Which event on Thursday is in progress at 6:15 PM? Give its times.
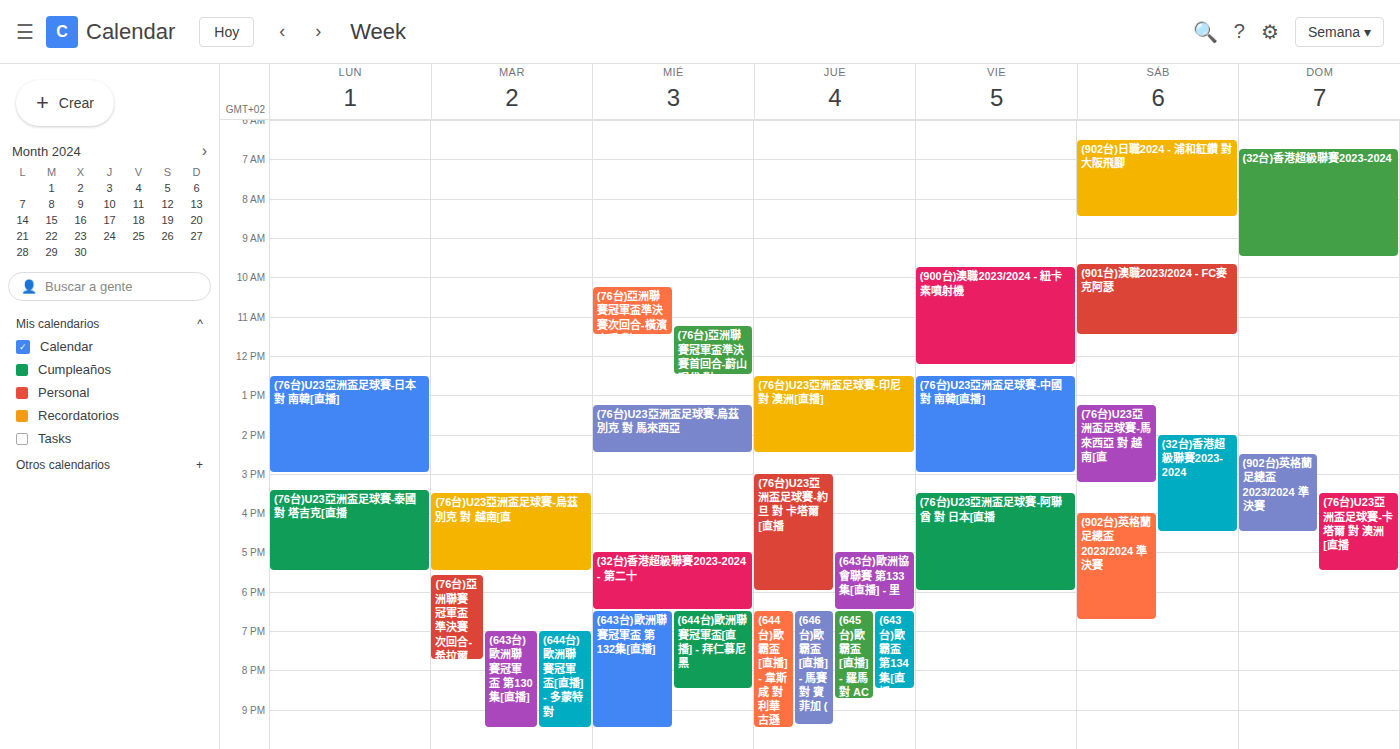
"(643台)歐洲協會聯賽 第133集[直播] - 里", 5:00 PM to 6:30 PM